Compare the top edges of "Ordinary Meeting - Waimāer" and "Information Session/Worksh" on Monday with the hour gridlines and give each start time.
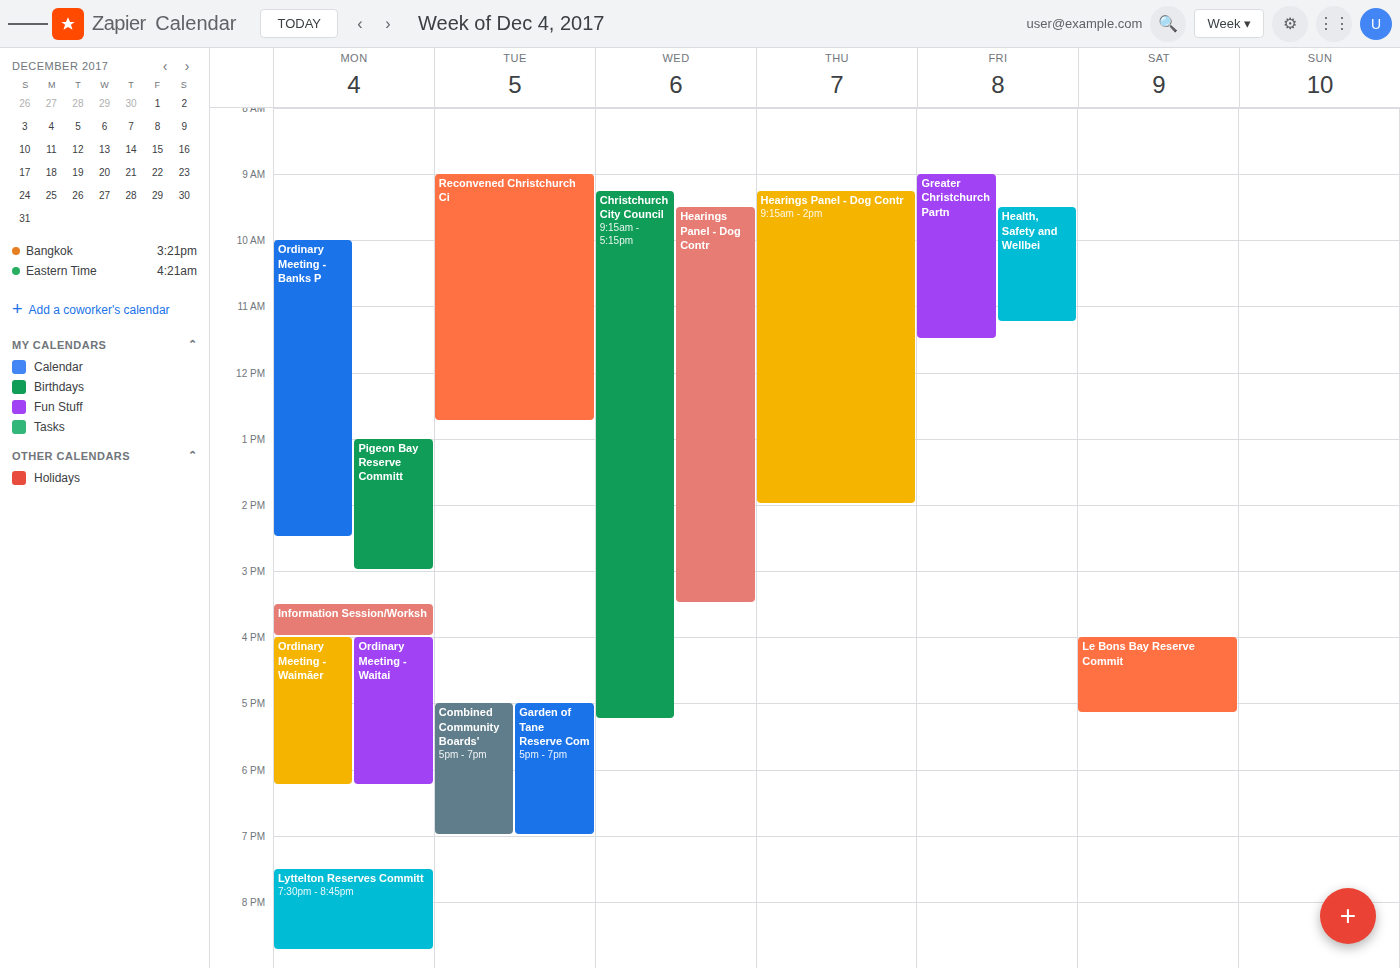
"Ordinary Meeting - Waimāer": 4:00 PM, exactly on the 4 PM line. "Information Session/Worksh": 3:30 PM, halfway between the 3 PM and 4 PM lines.